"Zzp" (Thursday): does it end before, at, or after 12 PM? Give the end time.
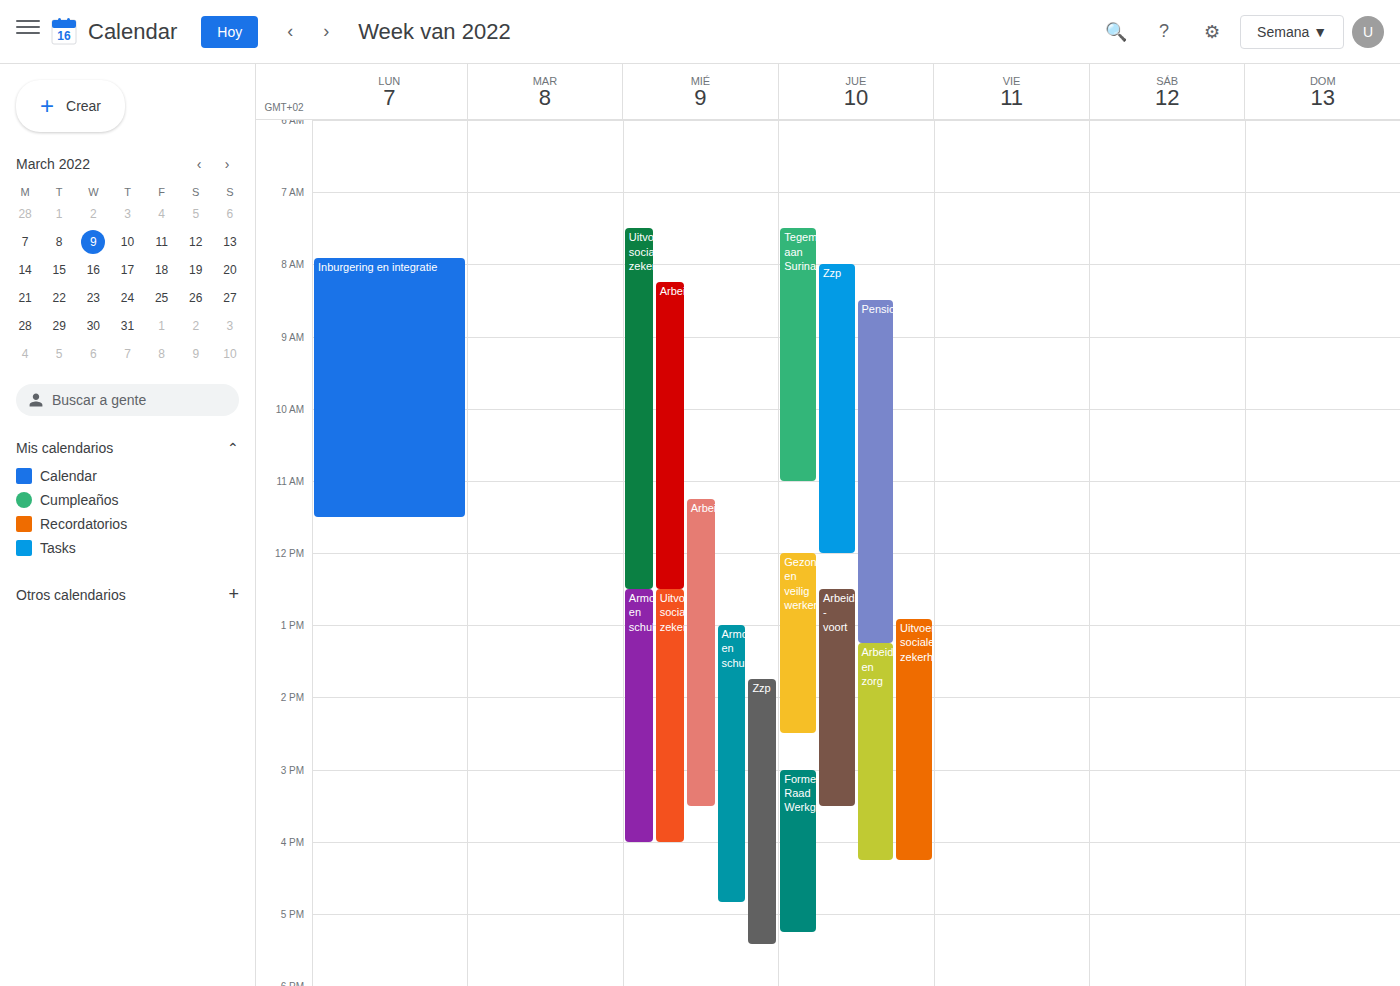
12:00 PM -- exactly at 12 PM, on the 12 PM line.